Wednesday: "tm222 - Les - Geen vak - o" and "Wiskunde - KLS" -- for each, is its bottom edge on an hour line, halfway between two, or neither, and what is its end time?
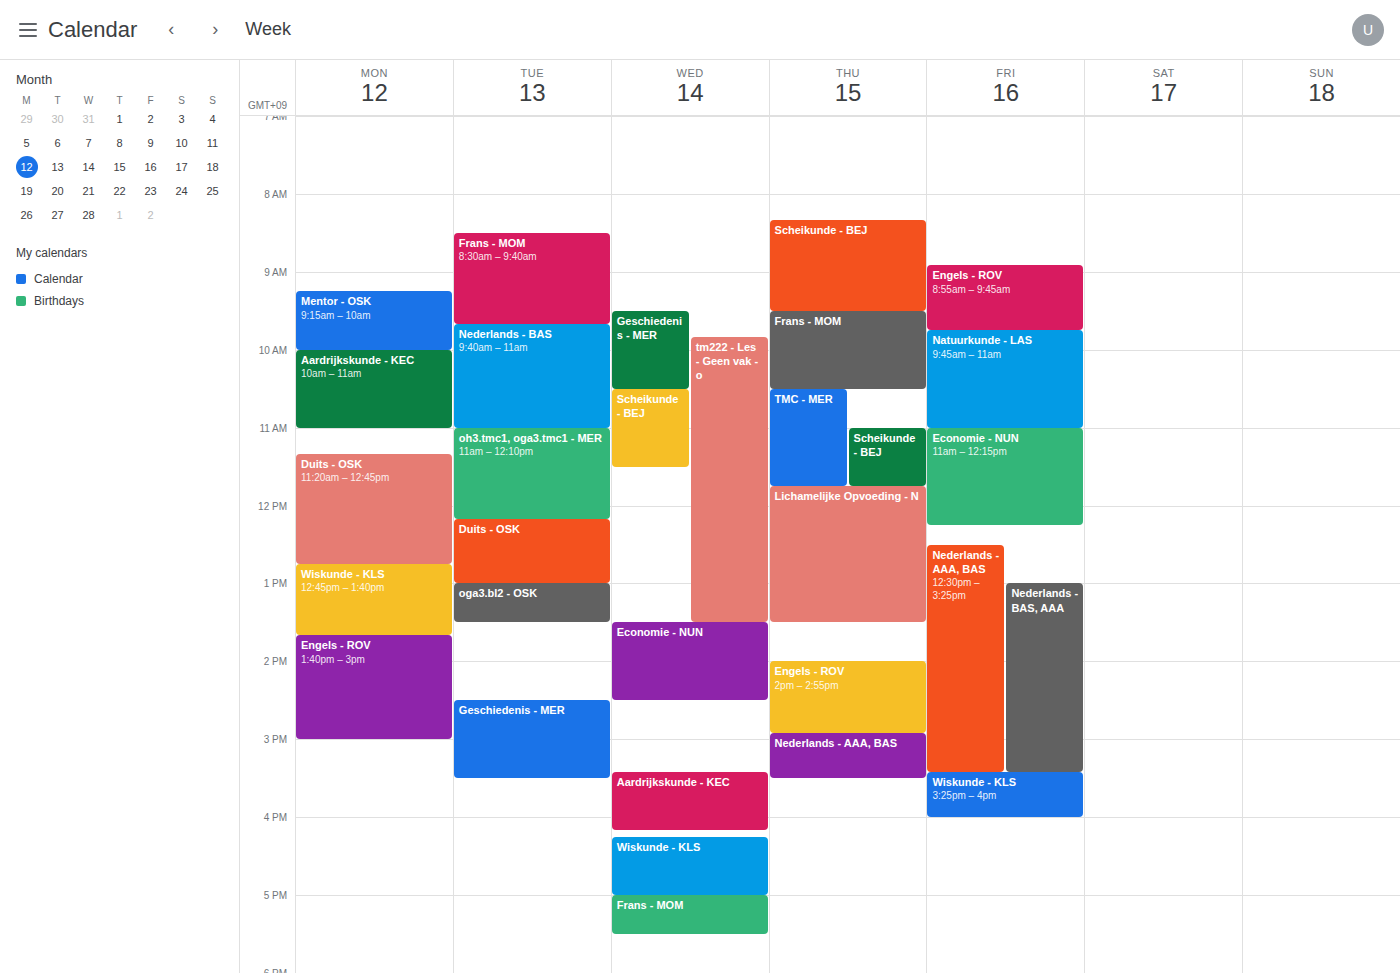
"tm222 - Les - Geen vak - o": 1:30 PM, halfway between the 1 PM and 2 PM lines. "Wiskunde - KLS": 5:00 PM, exactly on the 5 PM line.